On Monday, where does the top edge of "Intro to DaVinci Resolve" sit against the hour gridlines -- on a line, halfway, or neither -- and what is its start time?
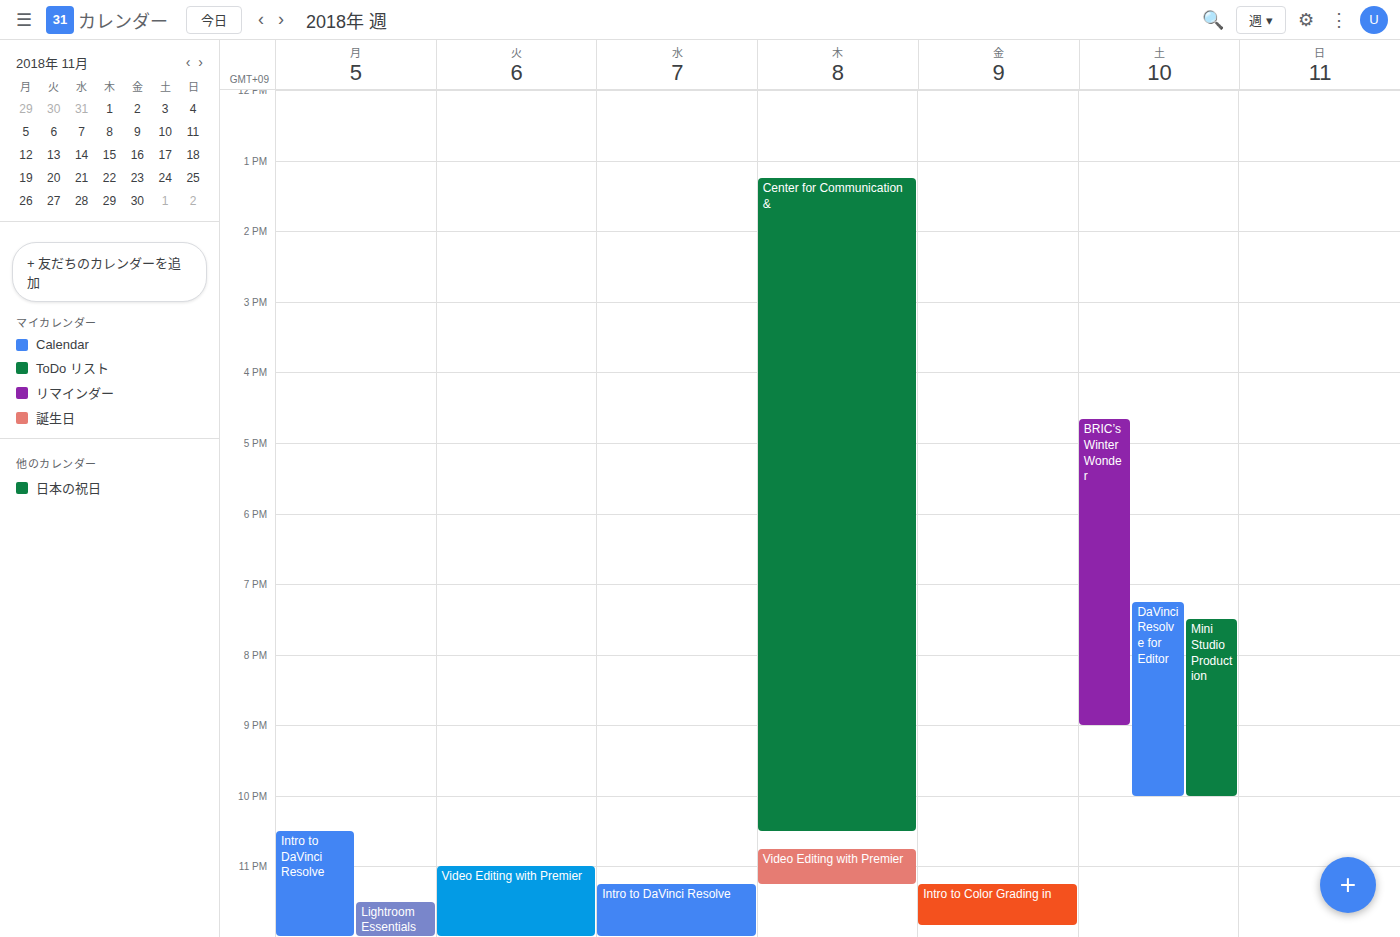
22:30 -- halfway between the 22:00 and 23:00 lines.